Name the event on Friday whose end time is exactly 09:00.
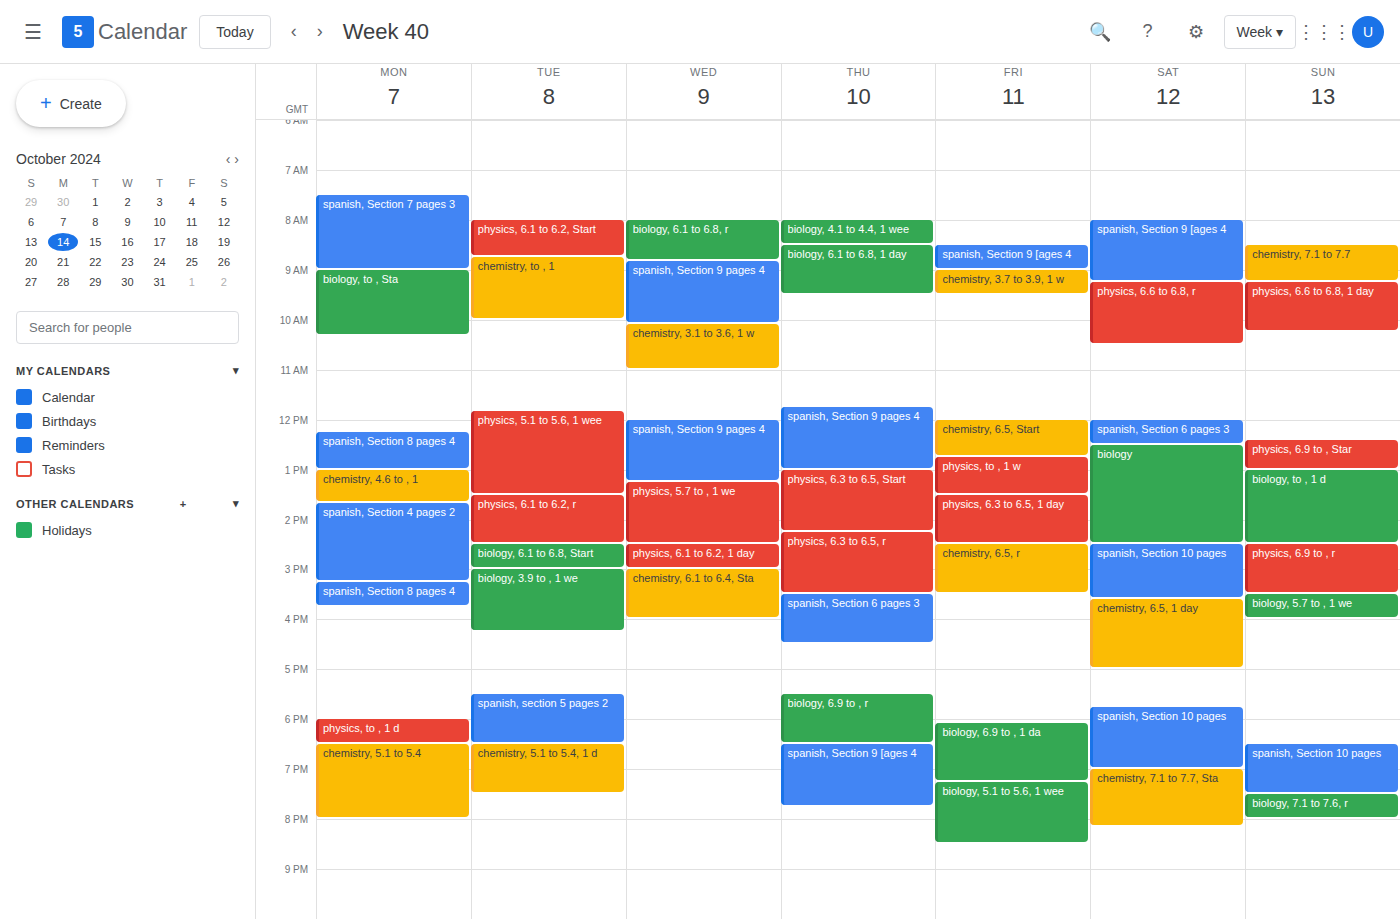
"spanish, Section 9 [ages 4"